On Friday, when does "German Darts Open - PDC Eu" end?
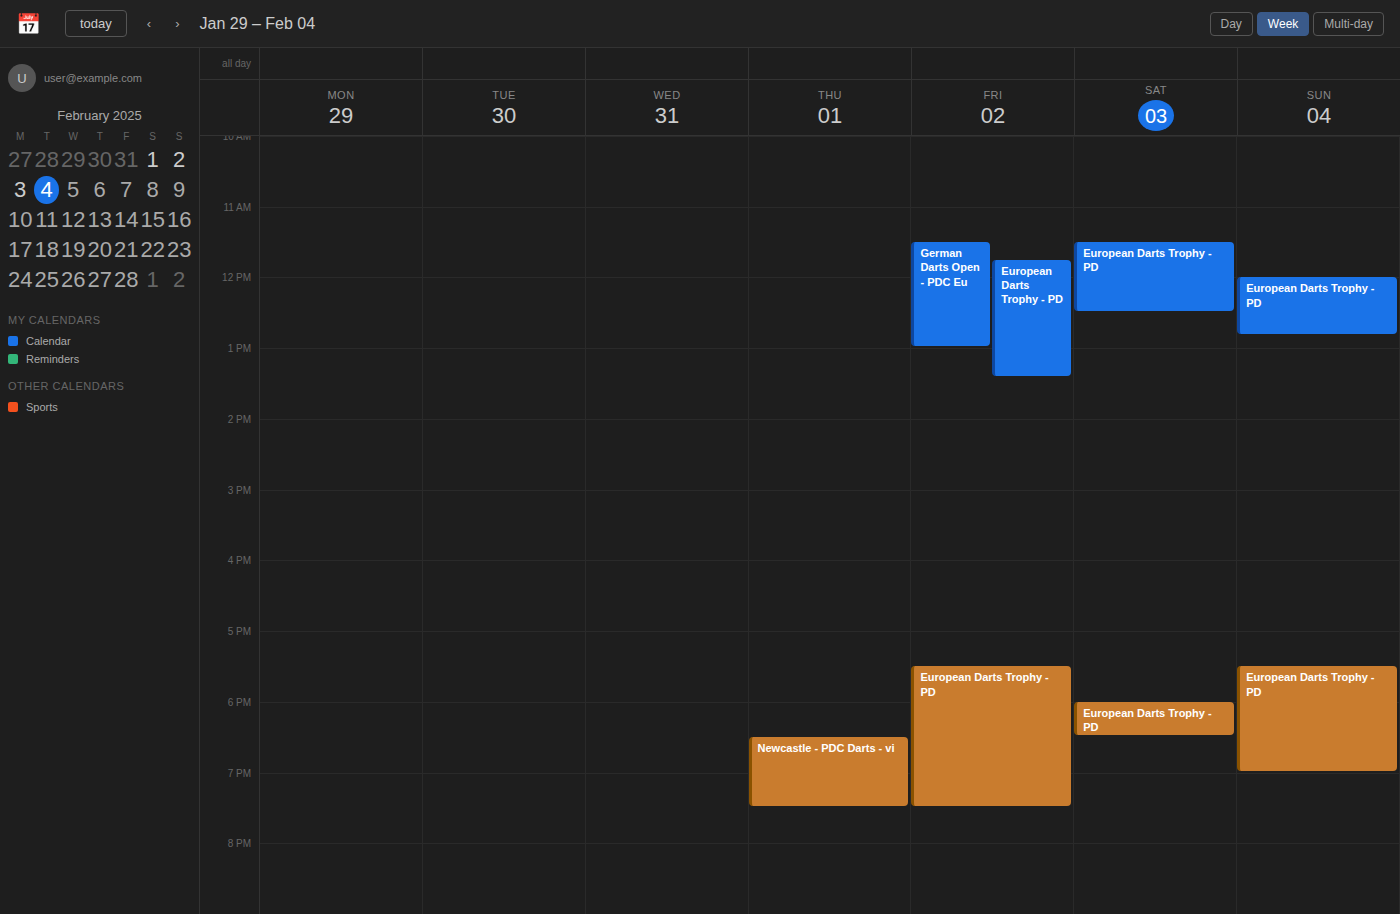
1:00 PM